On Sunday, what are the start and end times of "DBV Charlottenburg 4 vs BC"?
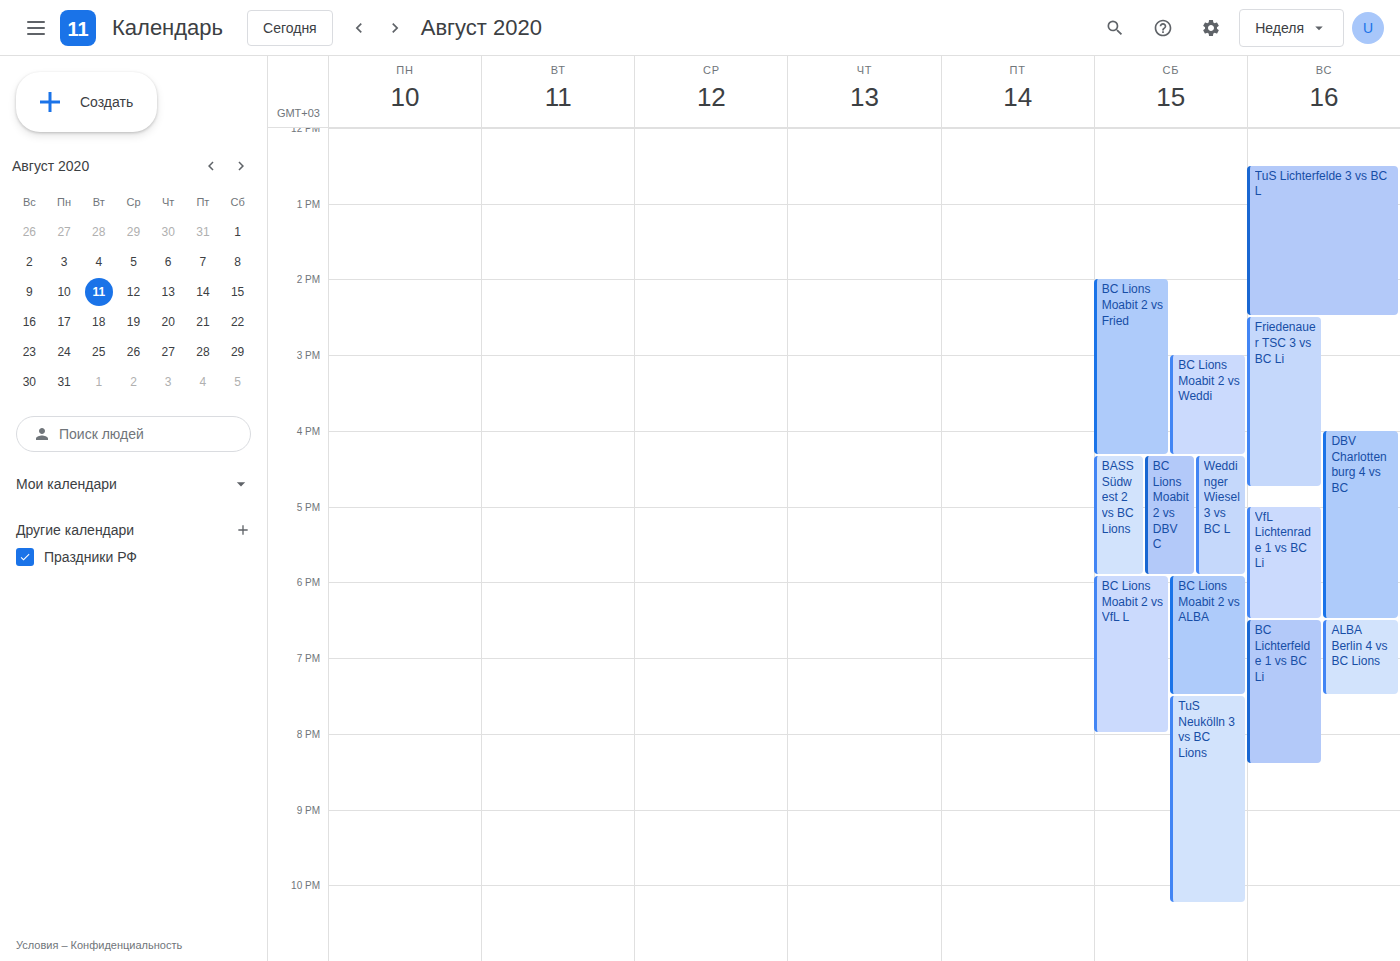
4:00 PM to 6:30 PM